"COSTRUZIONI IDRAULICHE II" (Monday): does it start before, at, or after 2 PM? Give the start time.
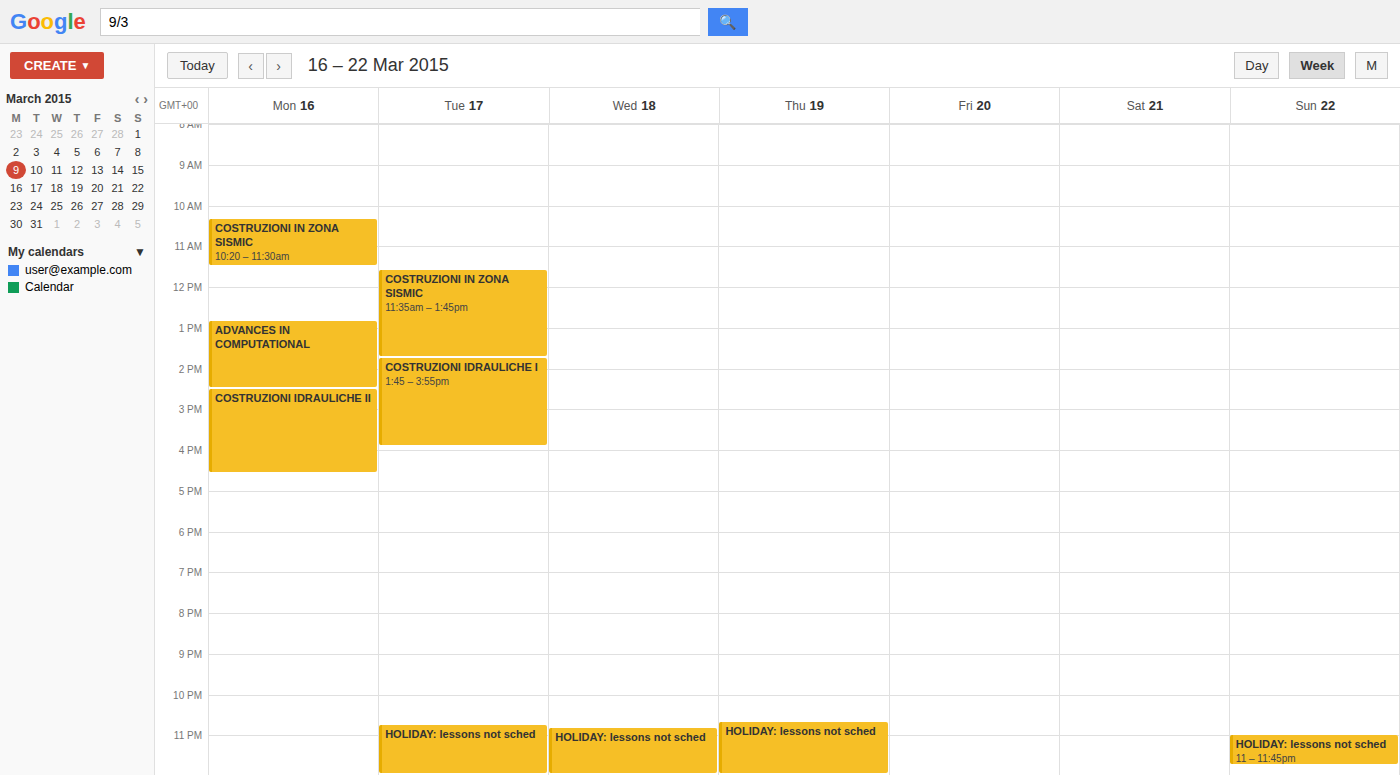
2:30 PM -- after 2 PM, 30 minutes below the 2 PM line.